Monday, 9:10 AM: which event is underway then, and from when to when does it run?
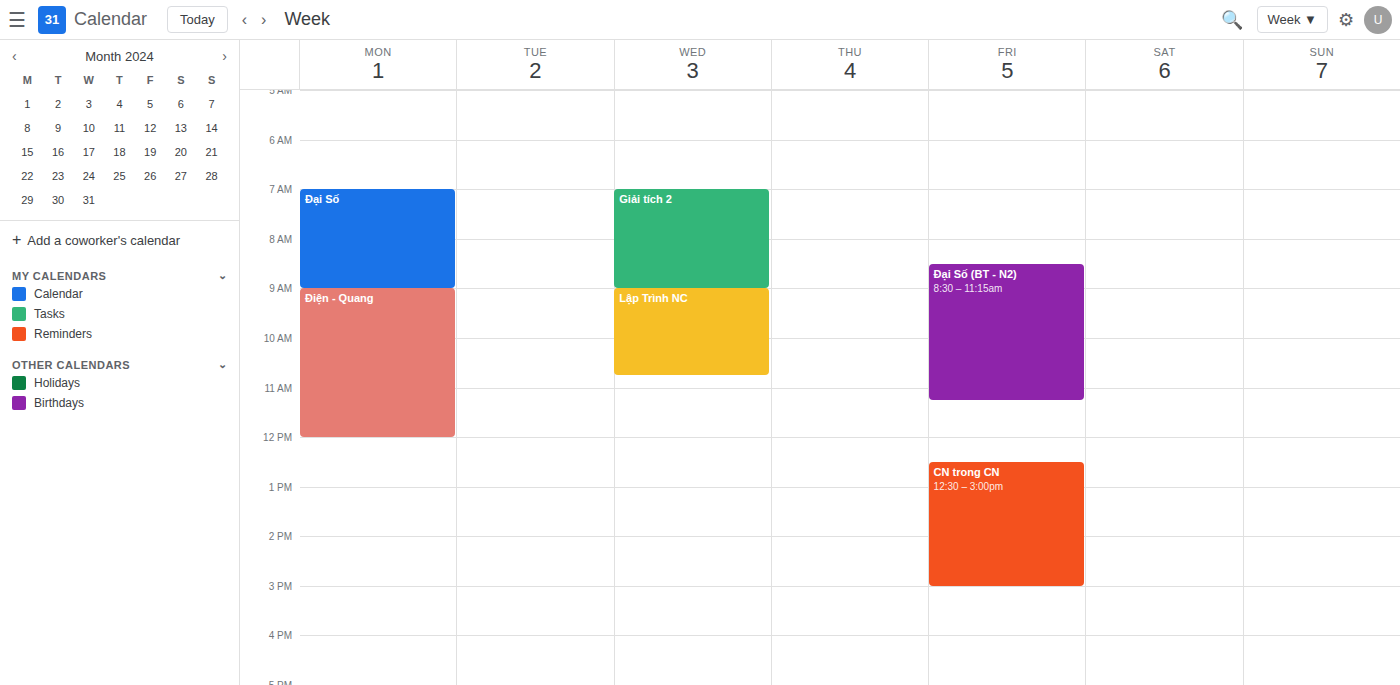
"Điện - Quang", 9:00 AM to 12:00 PM